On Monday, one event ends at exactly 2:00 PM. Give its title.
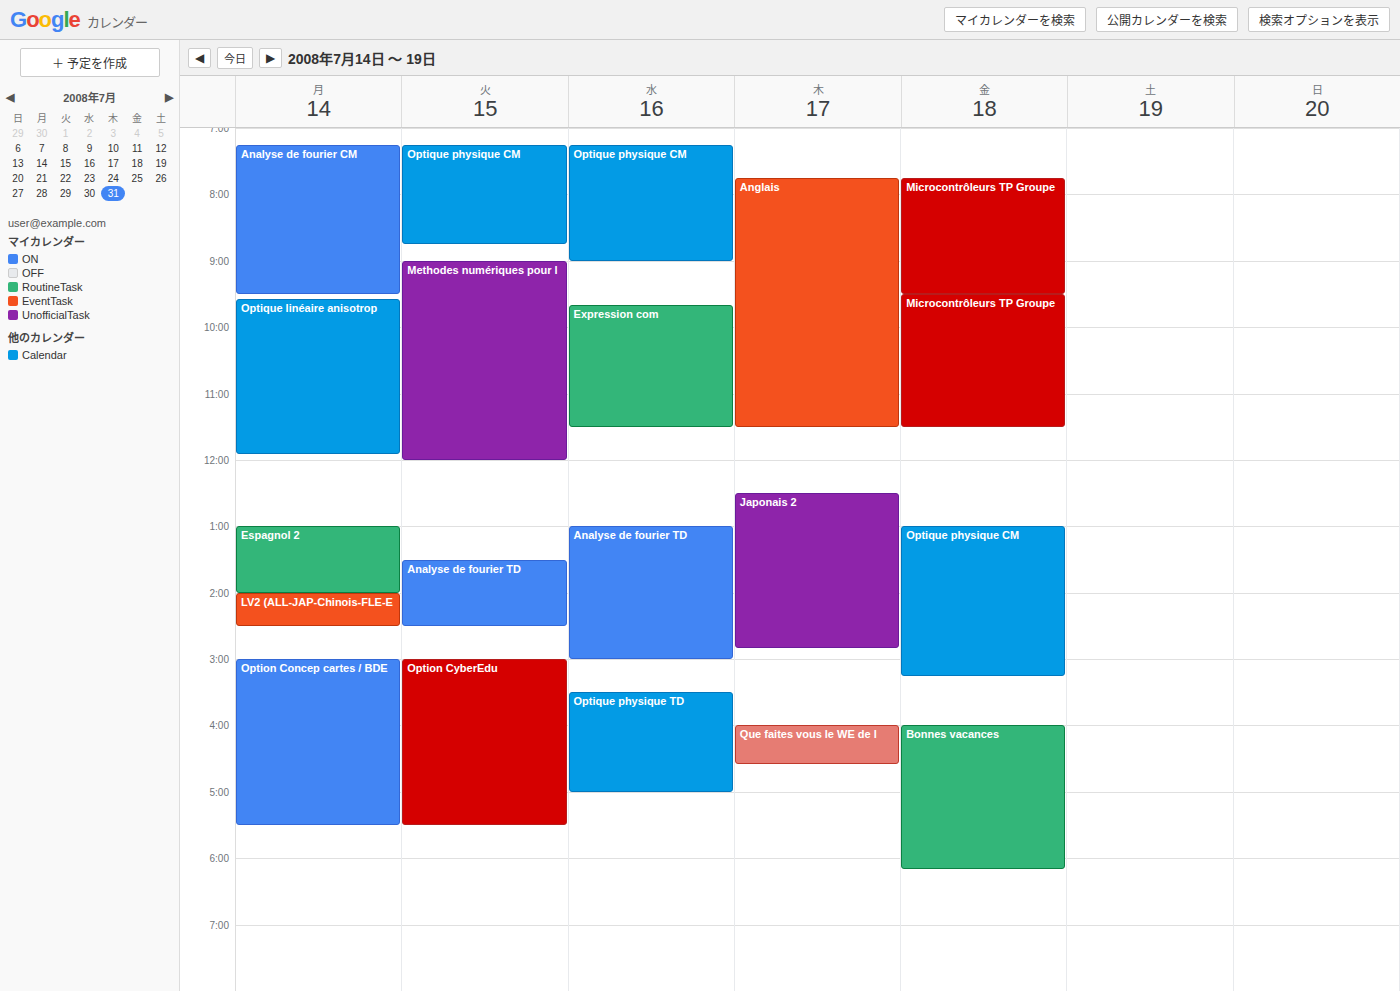
"Espagnol 2"